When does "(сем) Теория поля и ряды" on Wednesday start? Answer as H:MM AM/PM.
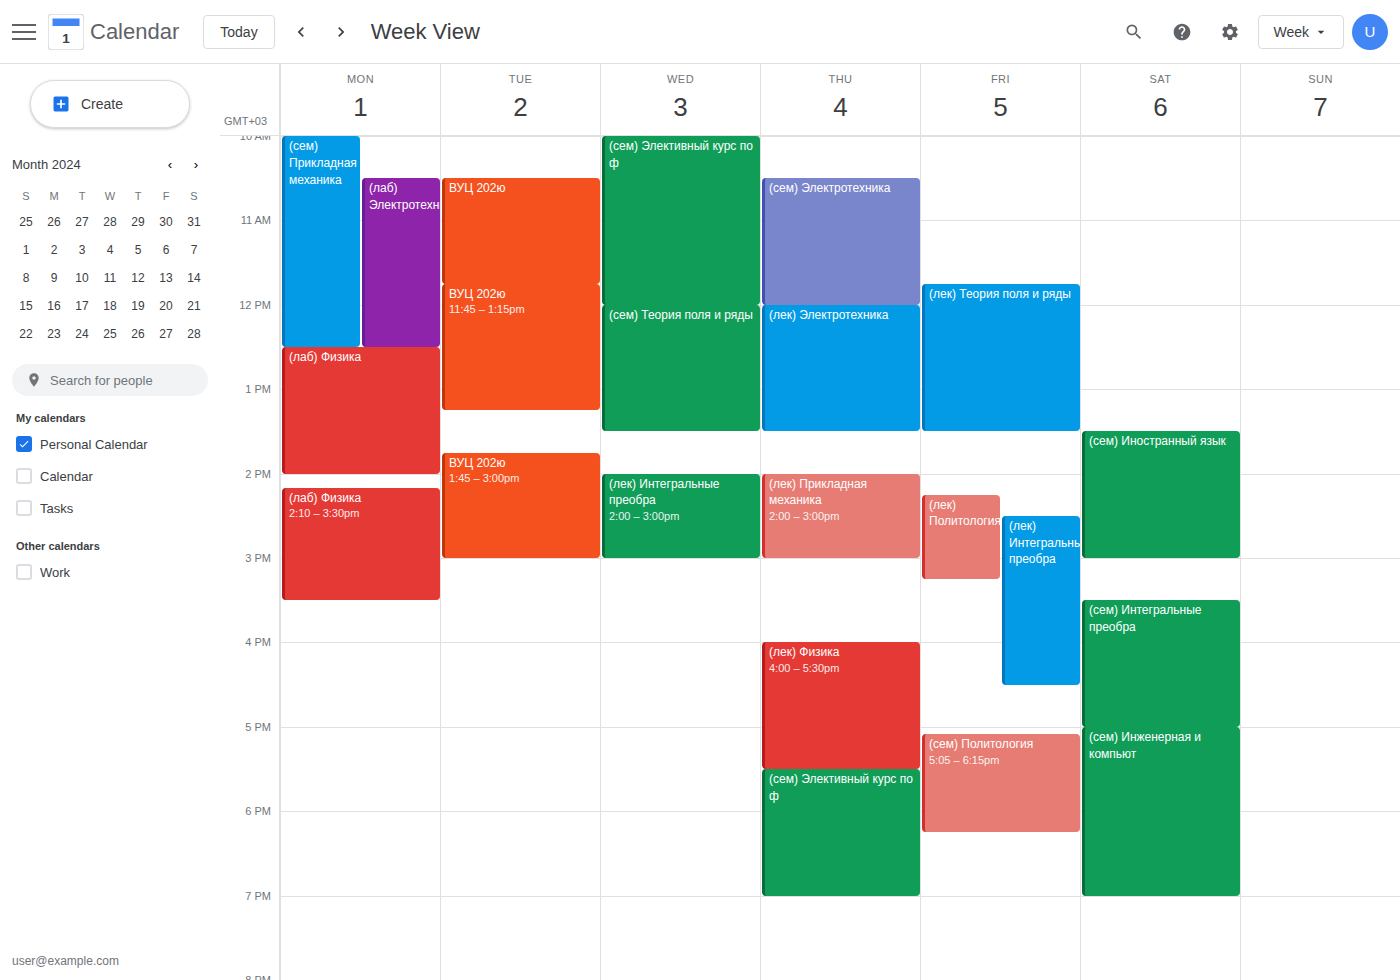
12:00 PM